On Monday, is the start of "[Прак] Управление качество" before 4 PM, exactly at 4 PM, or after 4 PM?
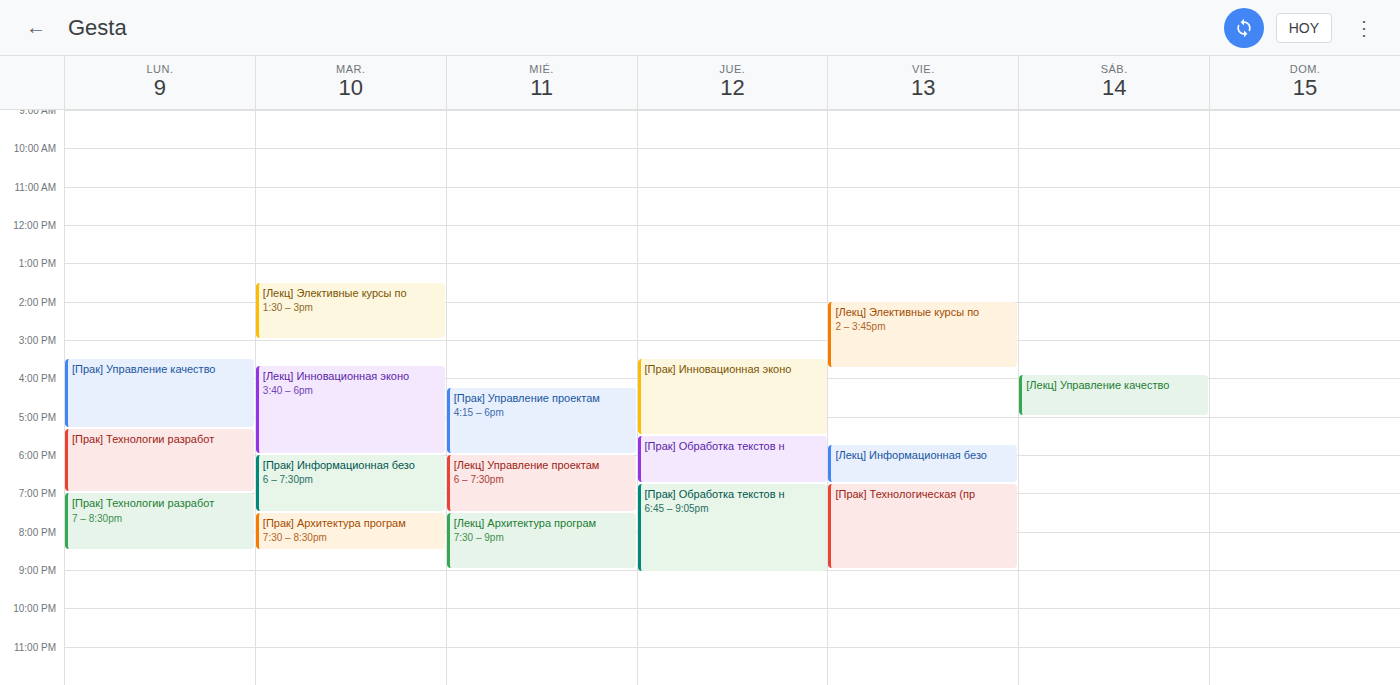
3:30 PM -- before 4 PM, 30 minutes above the 4 PM line.